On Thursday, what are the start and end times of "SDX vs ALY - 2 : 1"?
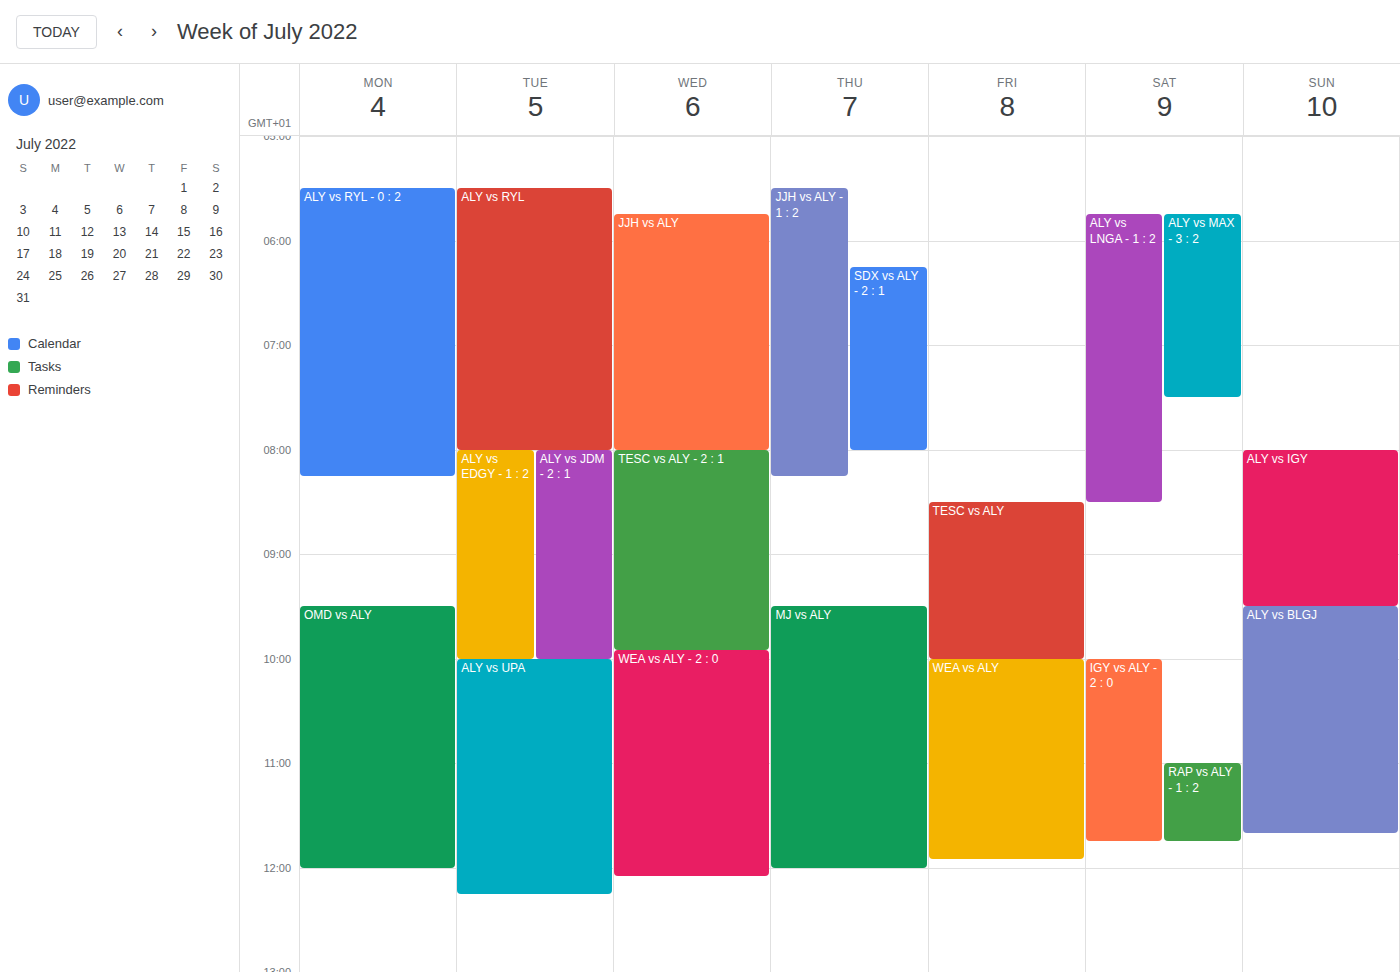
6:15 AM to 8:00 AM